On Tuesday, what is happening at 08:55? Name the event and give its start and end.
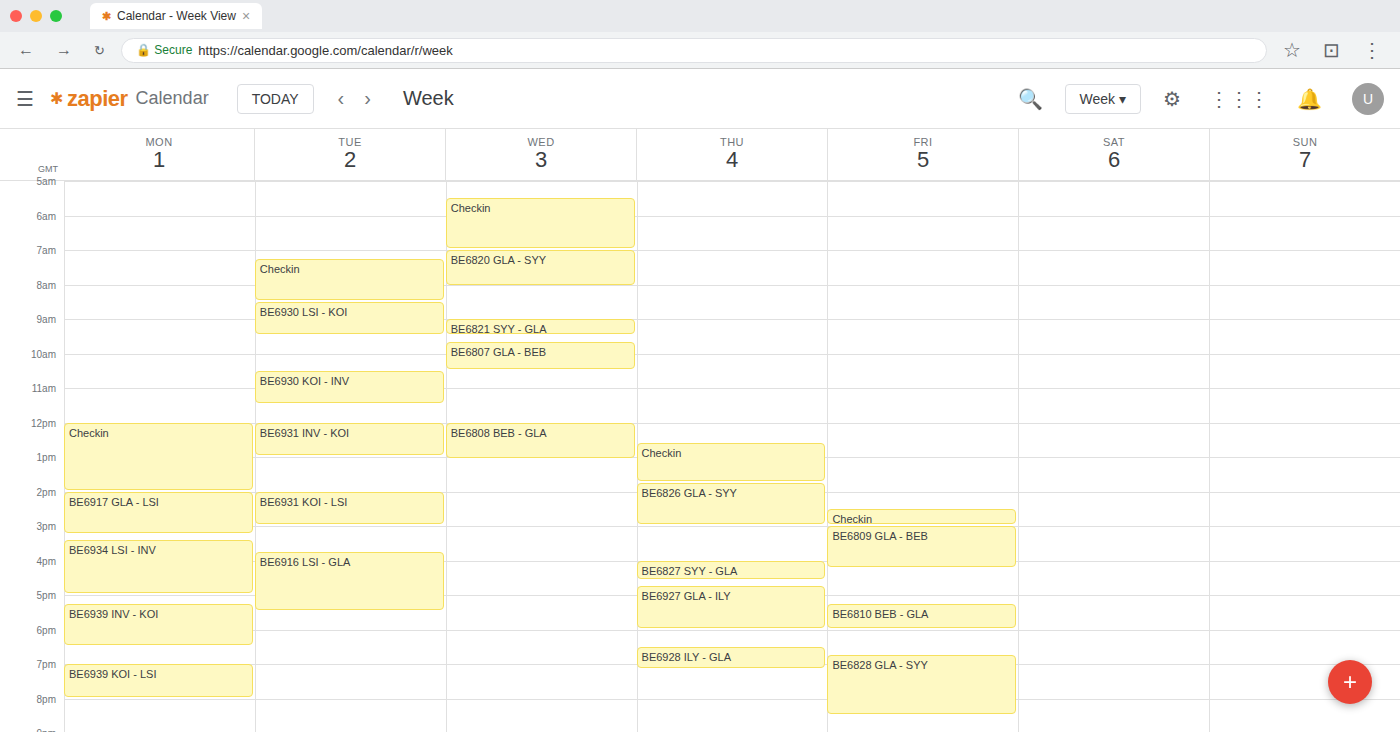
"BE6930 LSI - KOI", 08:30 to 09:30